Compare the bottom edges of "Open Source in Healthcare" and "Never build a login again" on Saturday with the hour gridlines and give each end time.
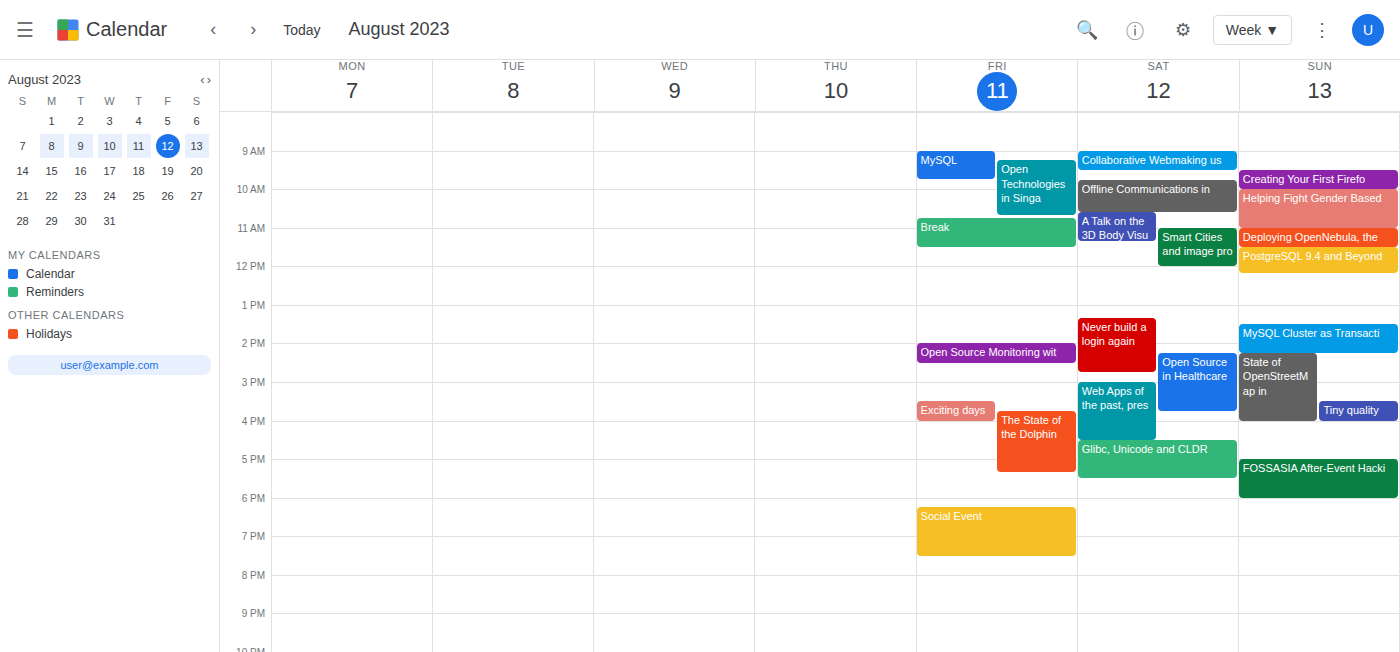
"Open Source in Healthcare": 3:45 PM, neither: three quarters of the way from the 3 PM line to the 4 PM line. "Never build a login again": 2:45 PM, neither: three quarters of the way from the 2 PM line to the 3 PM line.